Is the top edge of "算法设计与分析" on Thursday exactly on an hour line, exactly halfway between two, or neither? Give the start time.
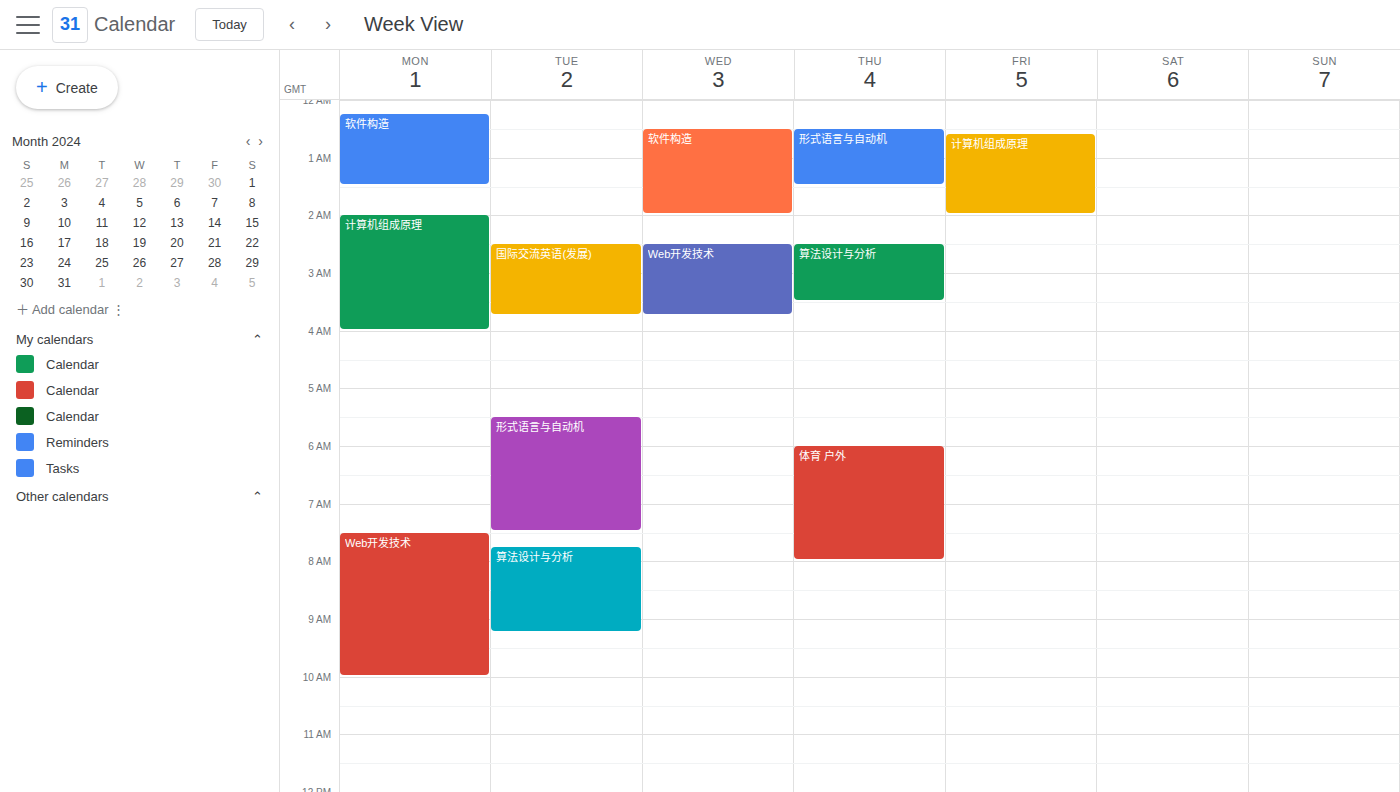
02:30 -- halfway between the 02:00 and 03:00 lines.